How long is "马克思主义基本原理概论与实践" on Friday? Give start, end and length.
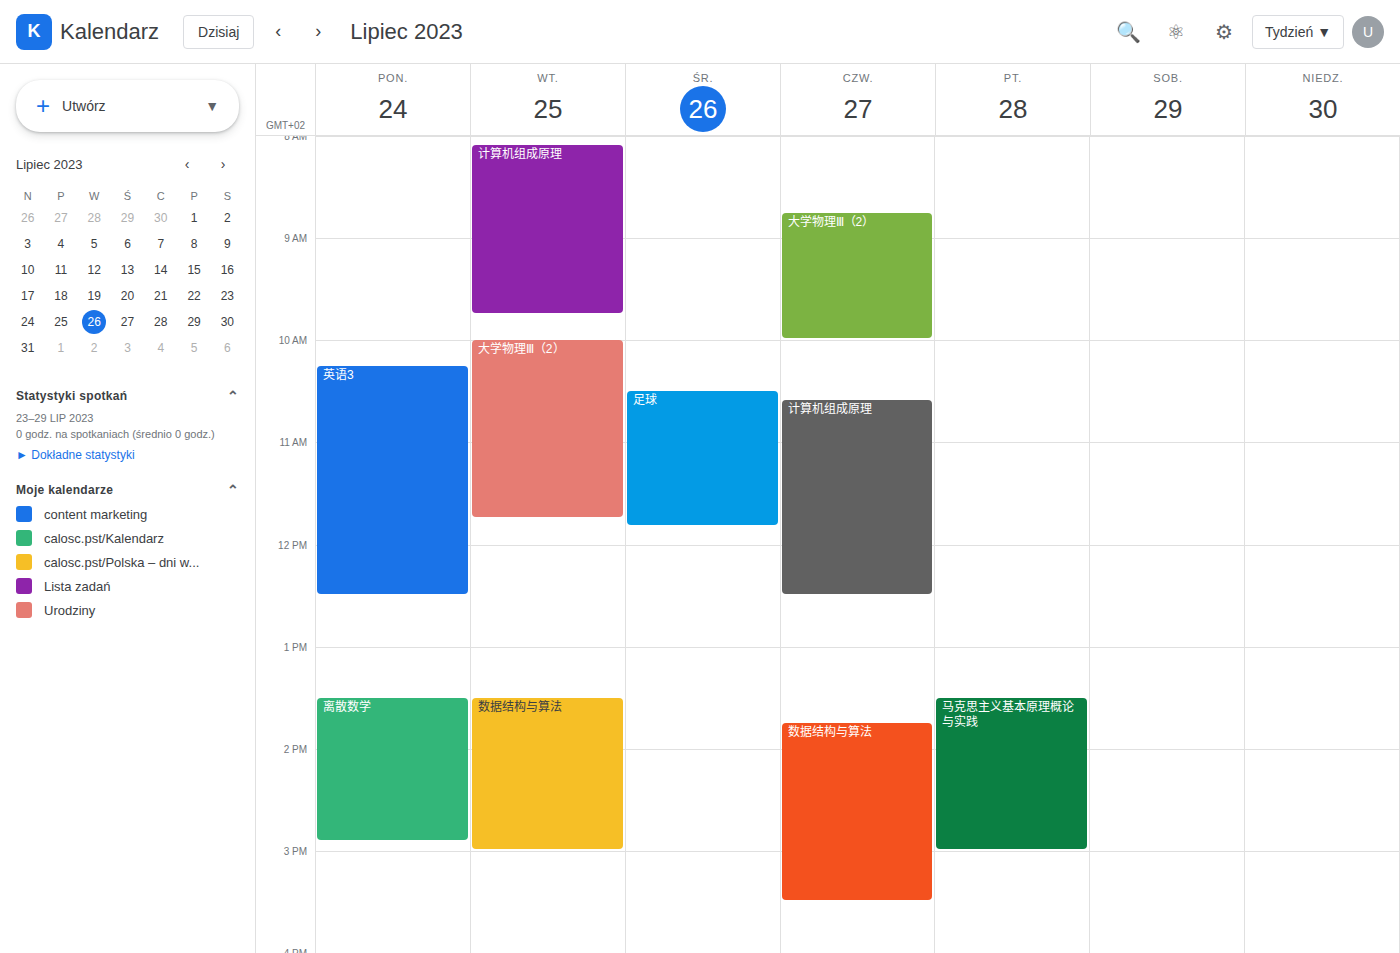
1:30 PM to 3:00 PM, 1 hour 30 minutes